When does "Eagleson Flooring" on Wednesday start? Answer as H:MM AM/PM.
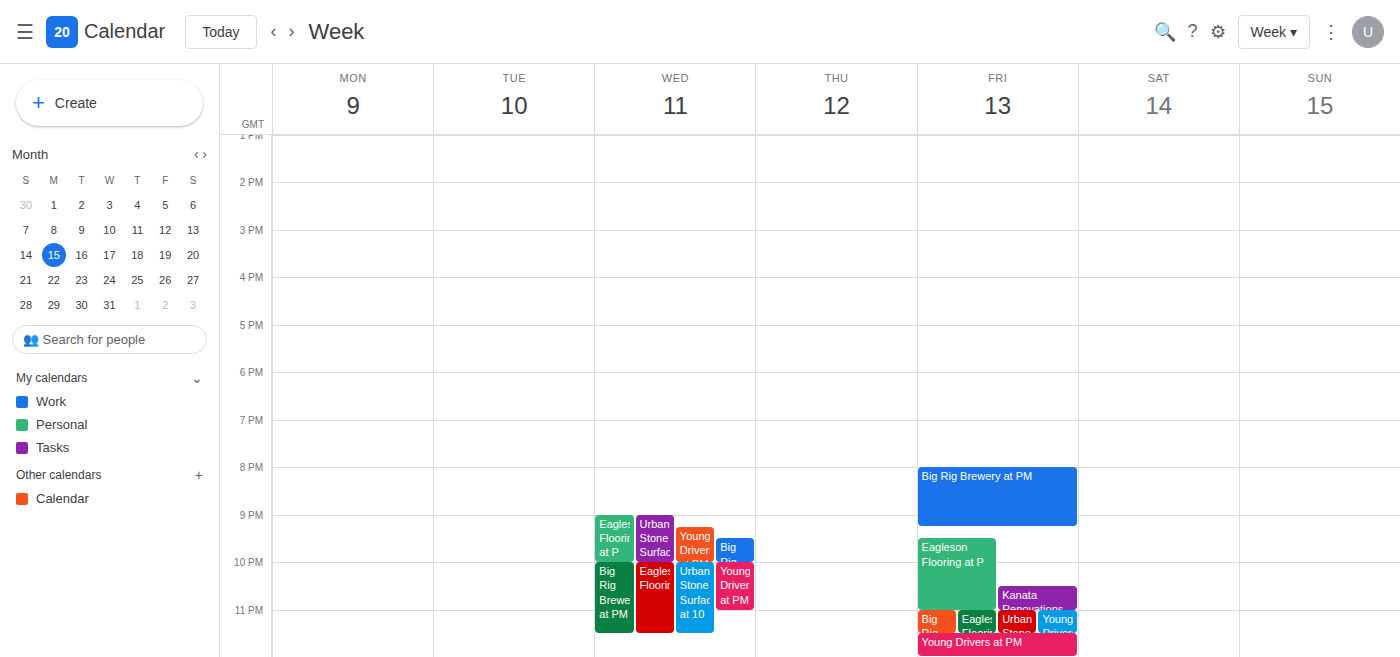
10:00 PM